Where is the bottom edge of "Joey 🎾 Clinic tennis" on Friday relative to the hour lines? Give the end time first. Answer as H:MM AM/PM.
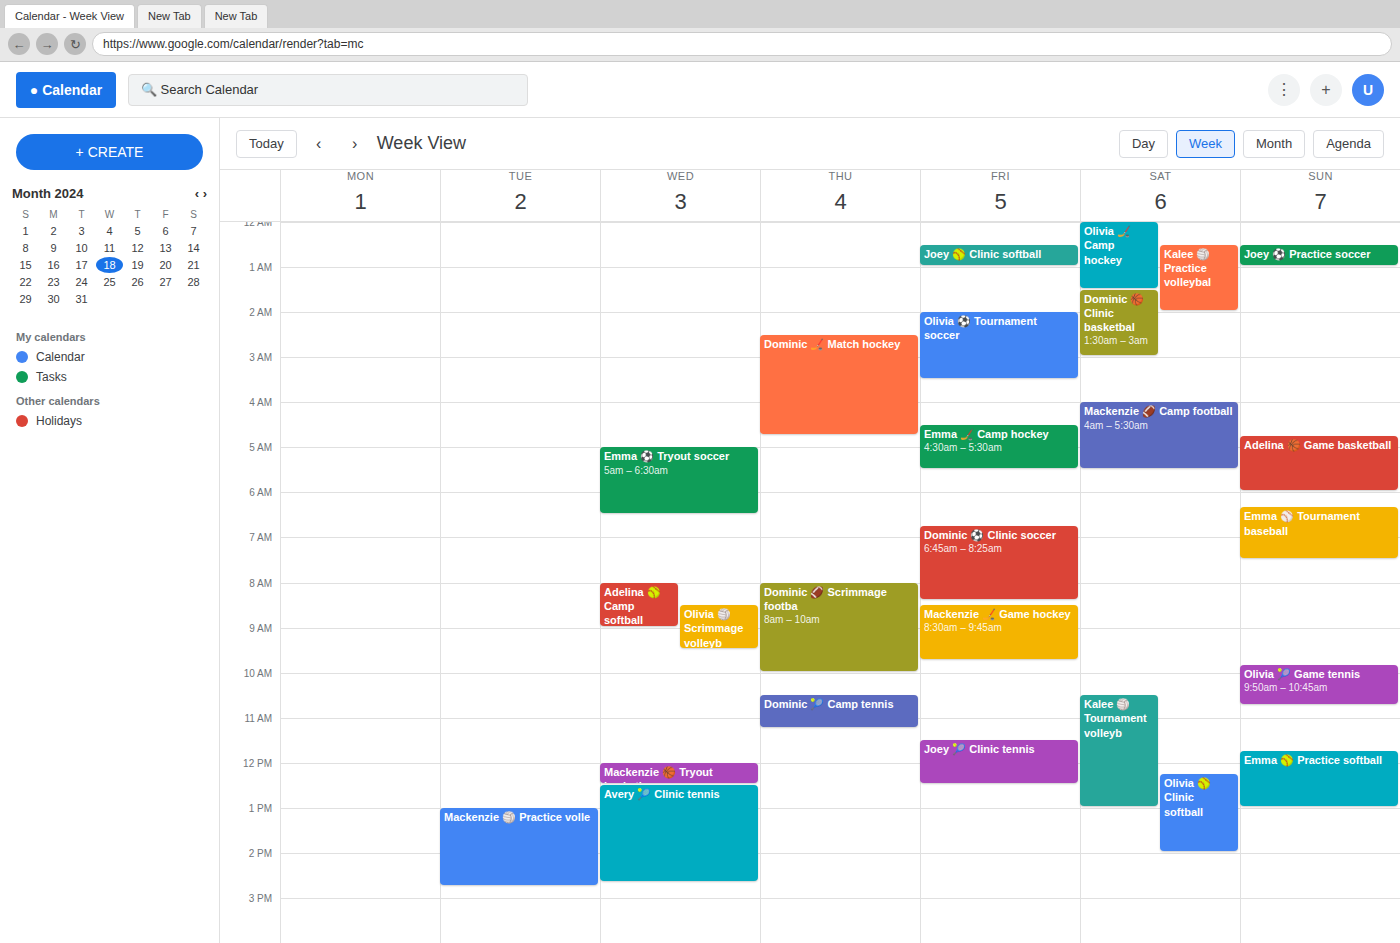
12:30 PM -- halfway between the 12 PM and 1 PM lines.